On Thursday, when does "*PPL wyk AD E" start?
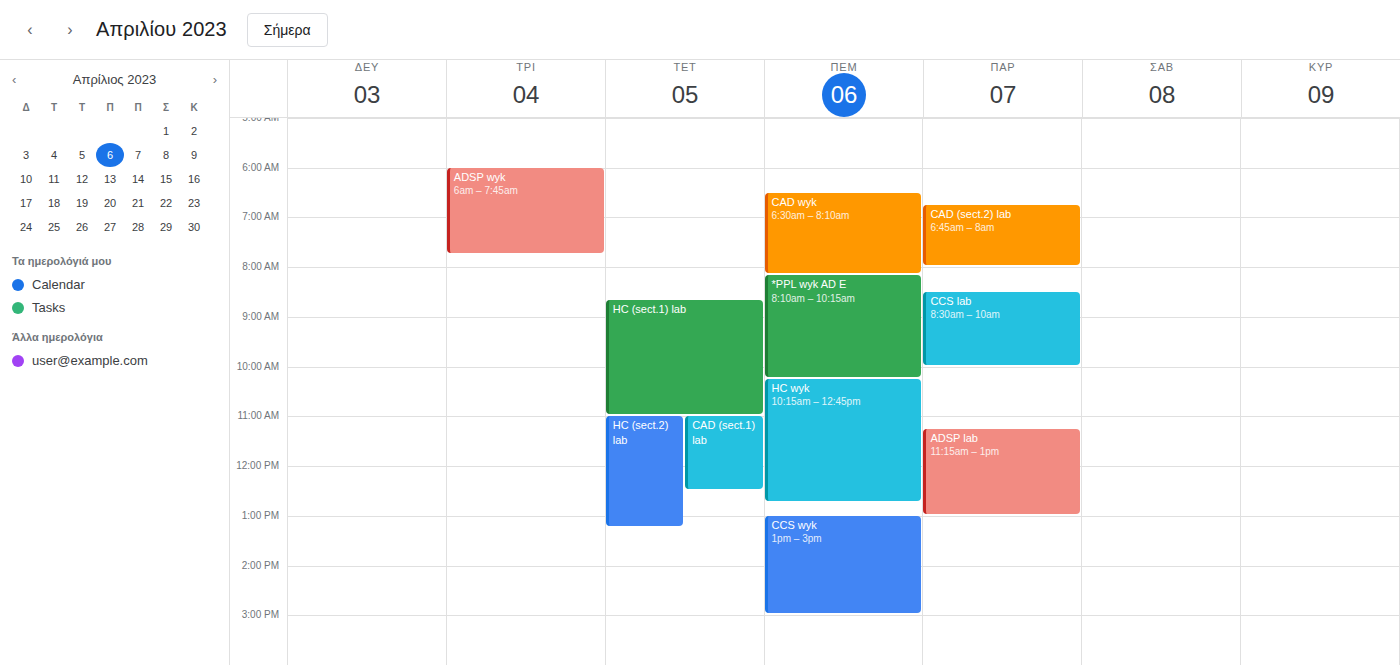
8:10 AM